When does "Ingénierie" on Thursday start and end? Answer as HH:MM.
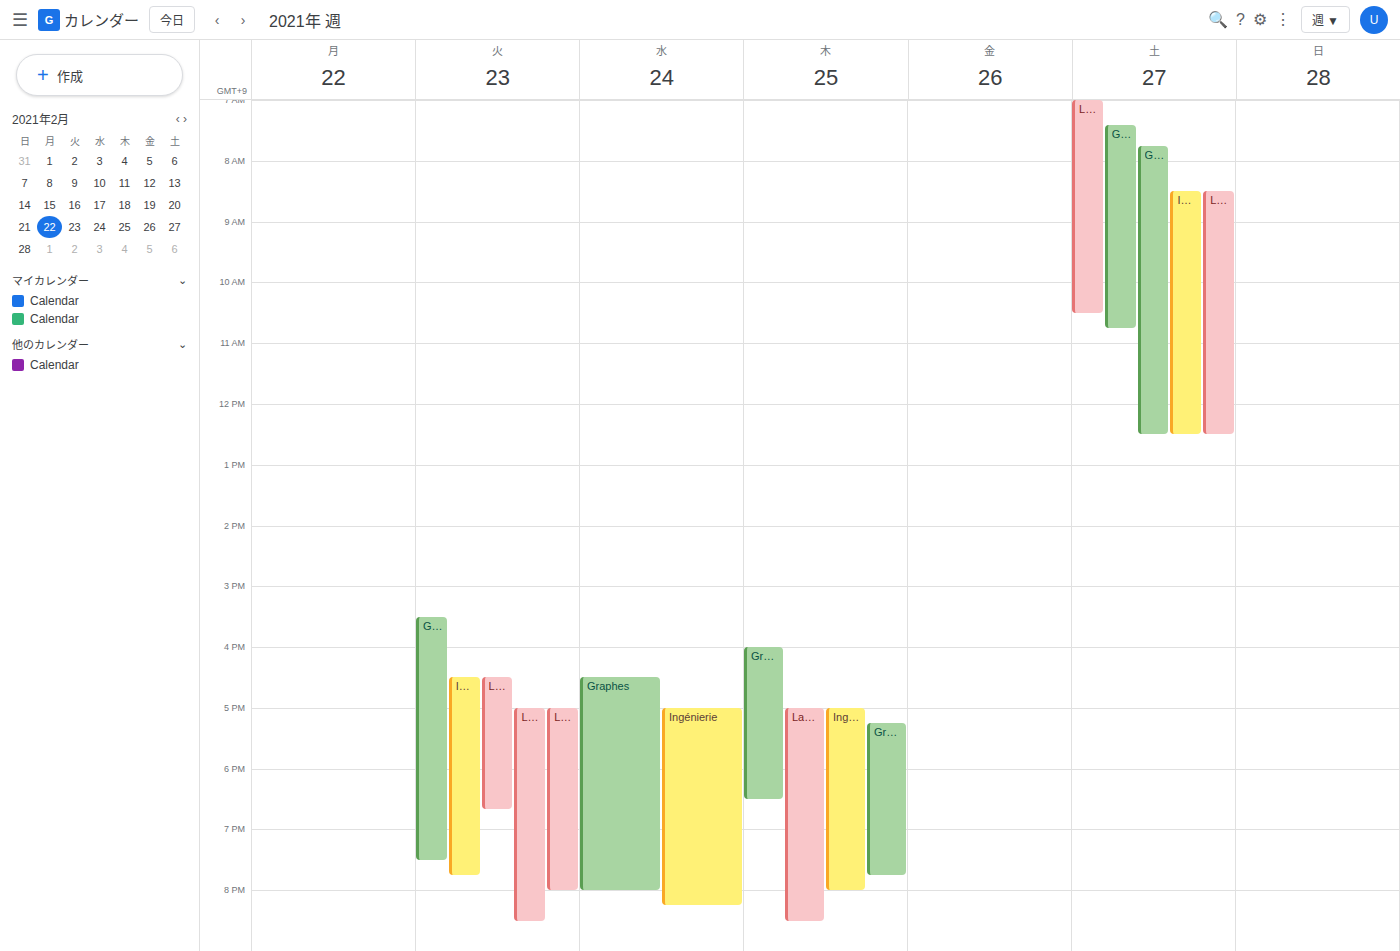
17:00 to 20:00